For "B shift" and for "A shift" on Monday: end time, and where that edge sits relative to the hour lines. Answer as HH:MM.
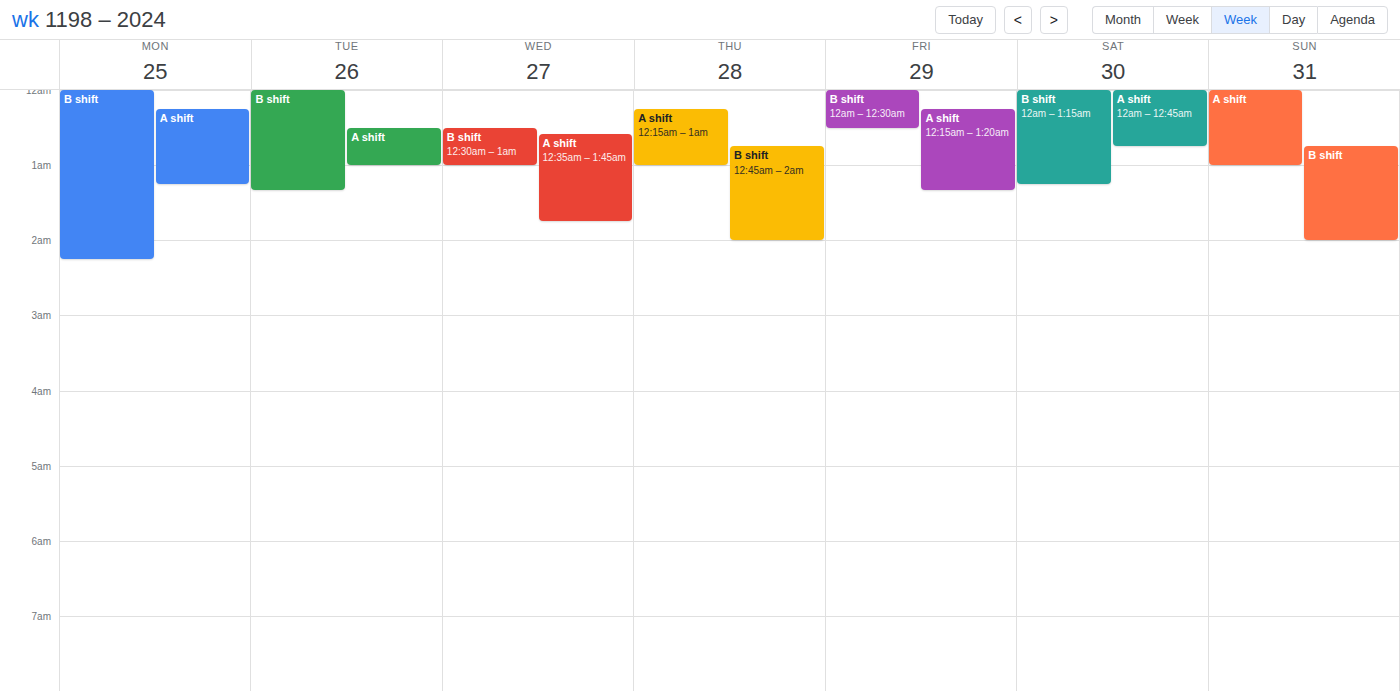
"B shift": 02:15, neither: a quarter of the way from the 02:00 line to the 03:00 line. "A shift": 01:15, neither: a quarter of the way from the 01:00 line to the 02:00 line.